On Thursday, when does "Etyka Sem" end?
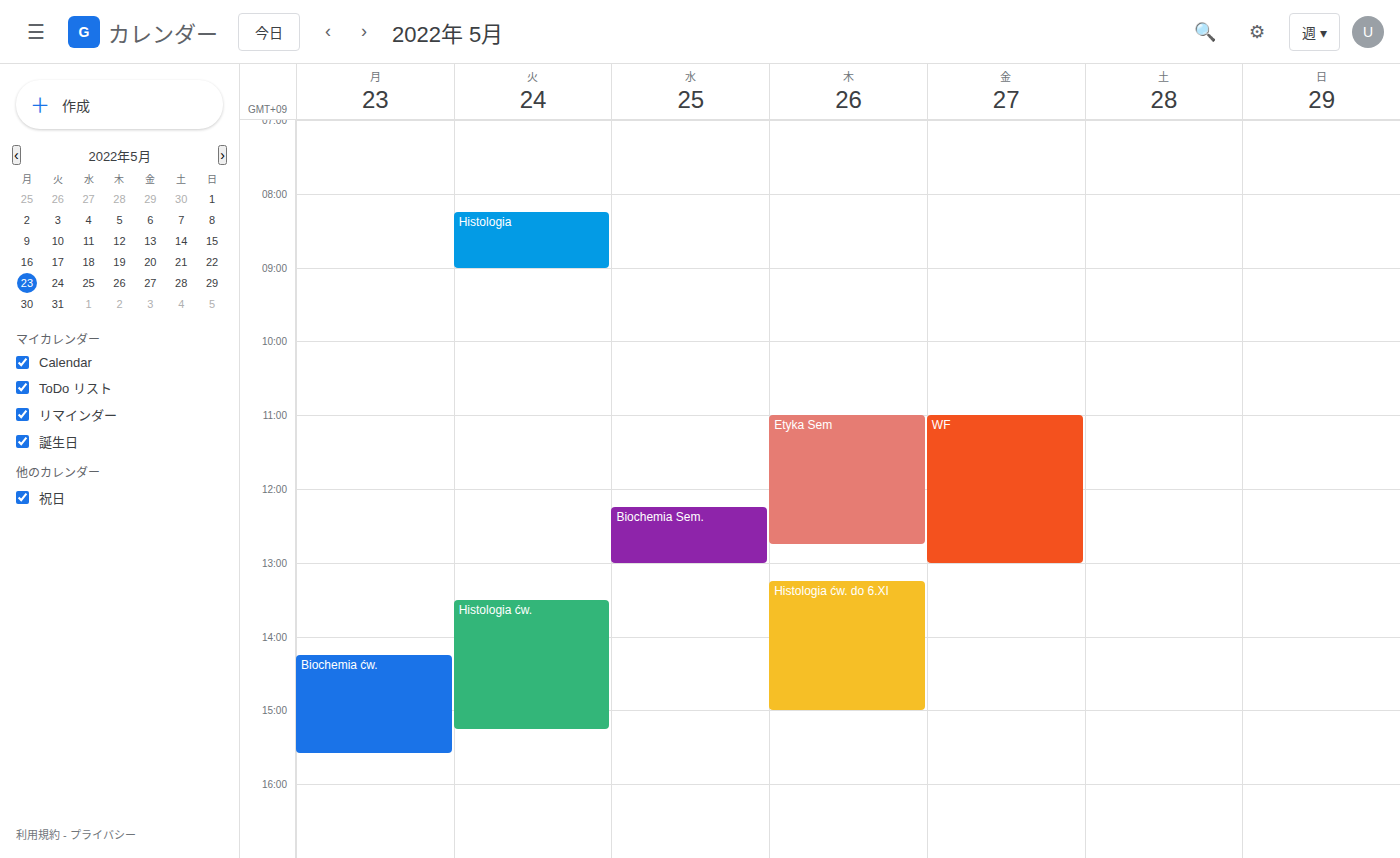
12:45 PM